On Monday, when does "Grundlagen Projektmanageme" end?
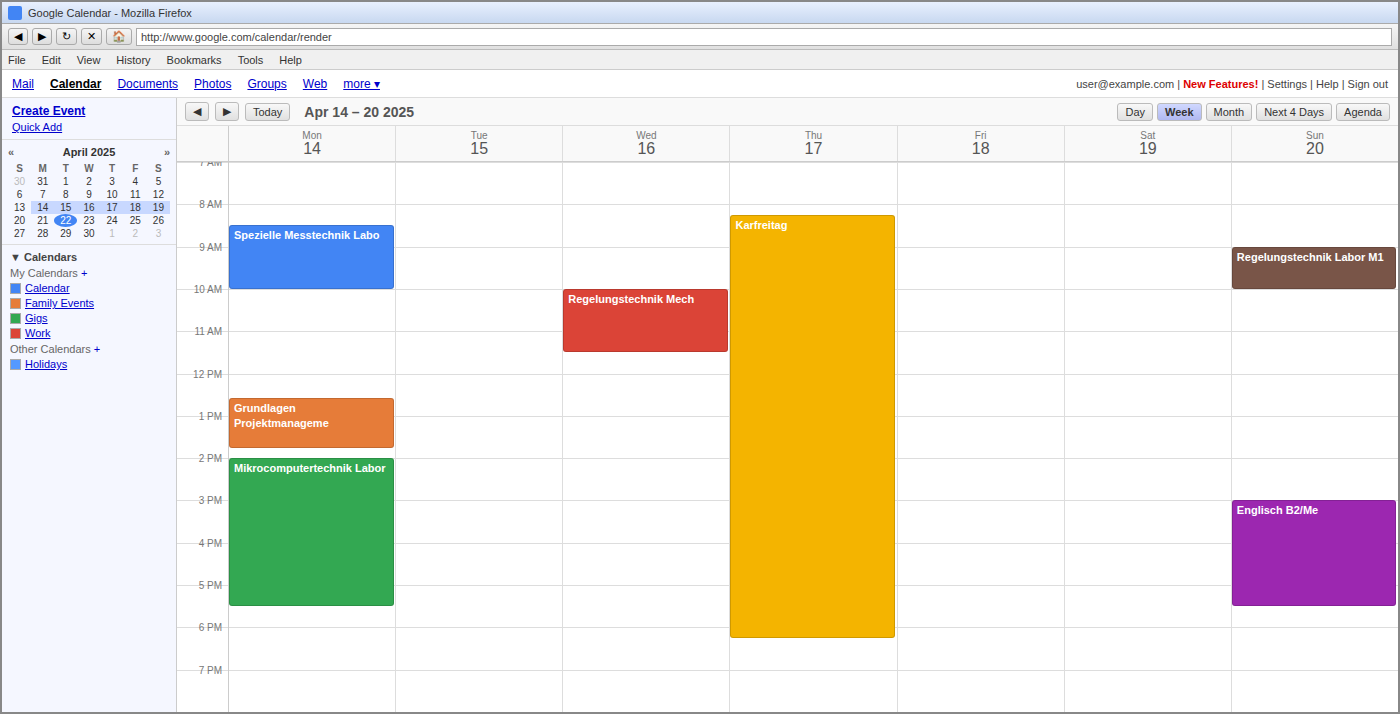
1:45 PM